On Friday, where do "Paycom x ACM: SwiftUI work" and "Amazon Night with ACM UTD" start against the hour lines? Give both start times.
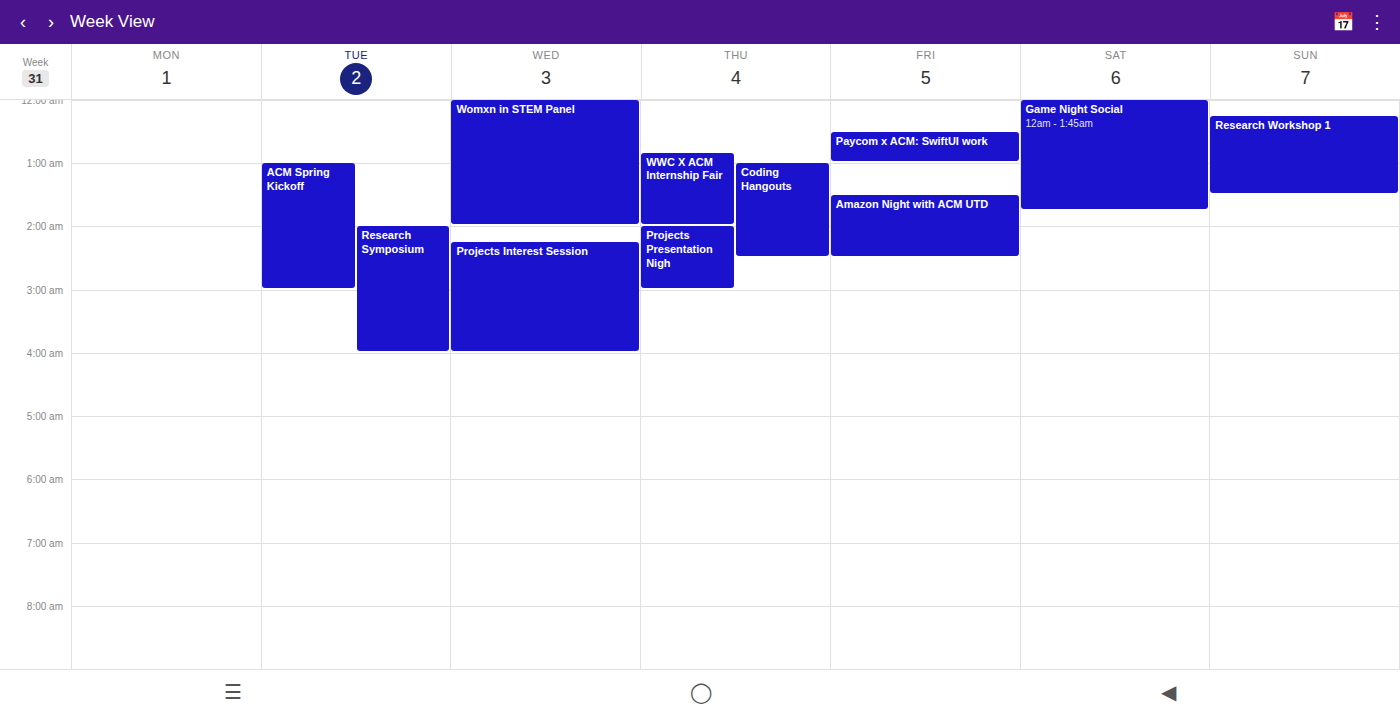
"Paycom x ACM: SwiftUI work": 12:30 AM, halfway between the 12 AM and 1 AM lines. "Amazon Night with ACM UTD": 1:30 AM, halfway between the 1 AM and 2 AM lines.